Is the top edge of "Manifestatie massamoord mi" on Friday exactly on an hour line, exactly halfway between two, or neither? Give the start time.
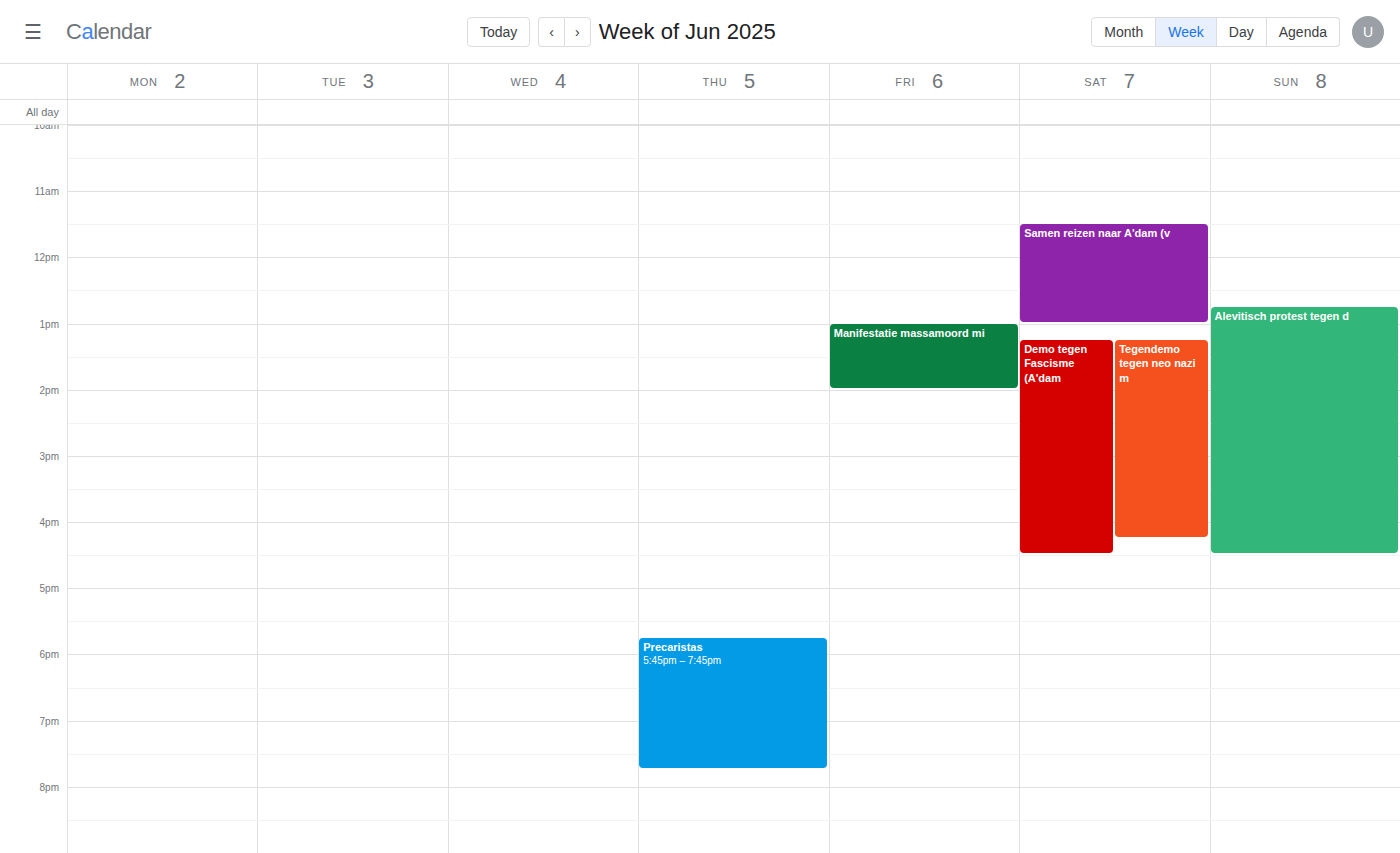
1:00 PM -- exactly on the 1 PM line.